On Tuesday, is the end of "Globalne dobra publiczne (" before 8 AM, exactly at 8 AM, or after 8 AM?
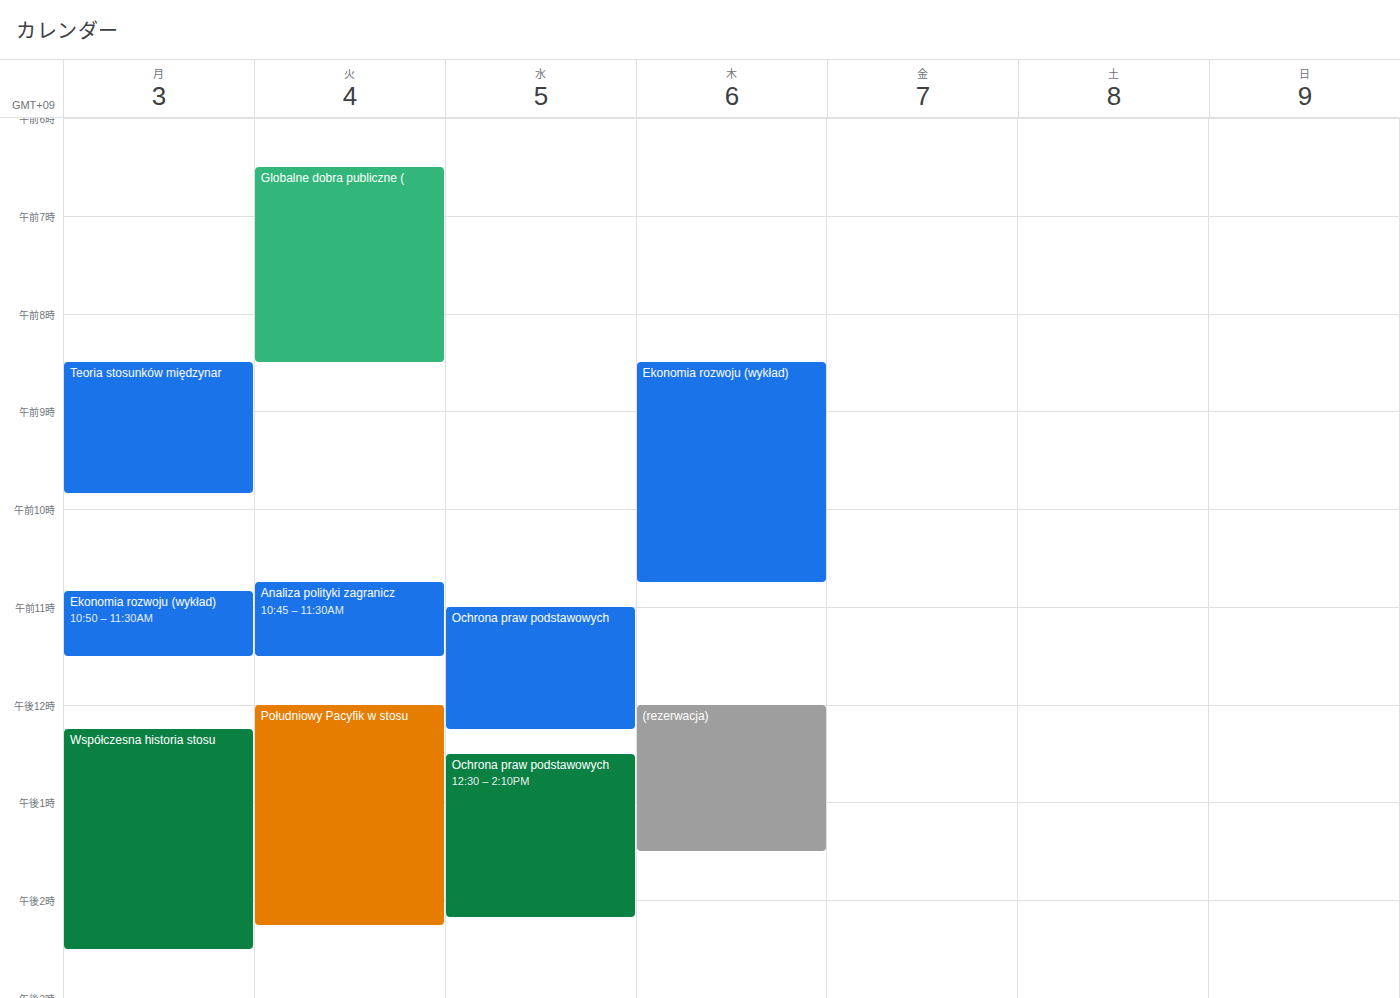
8:30 AM -- after 8 AM, 30 minutes below the 8 AM line.